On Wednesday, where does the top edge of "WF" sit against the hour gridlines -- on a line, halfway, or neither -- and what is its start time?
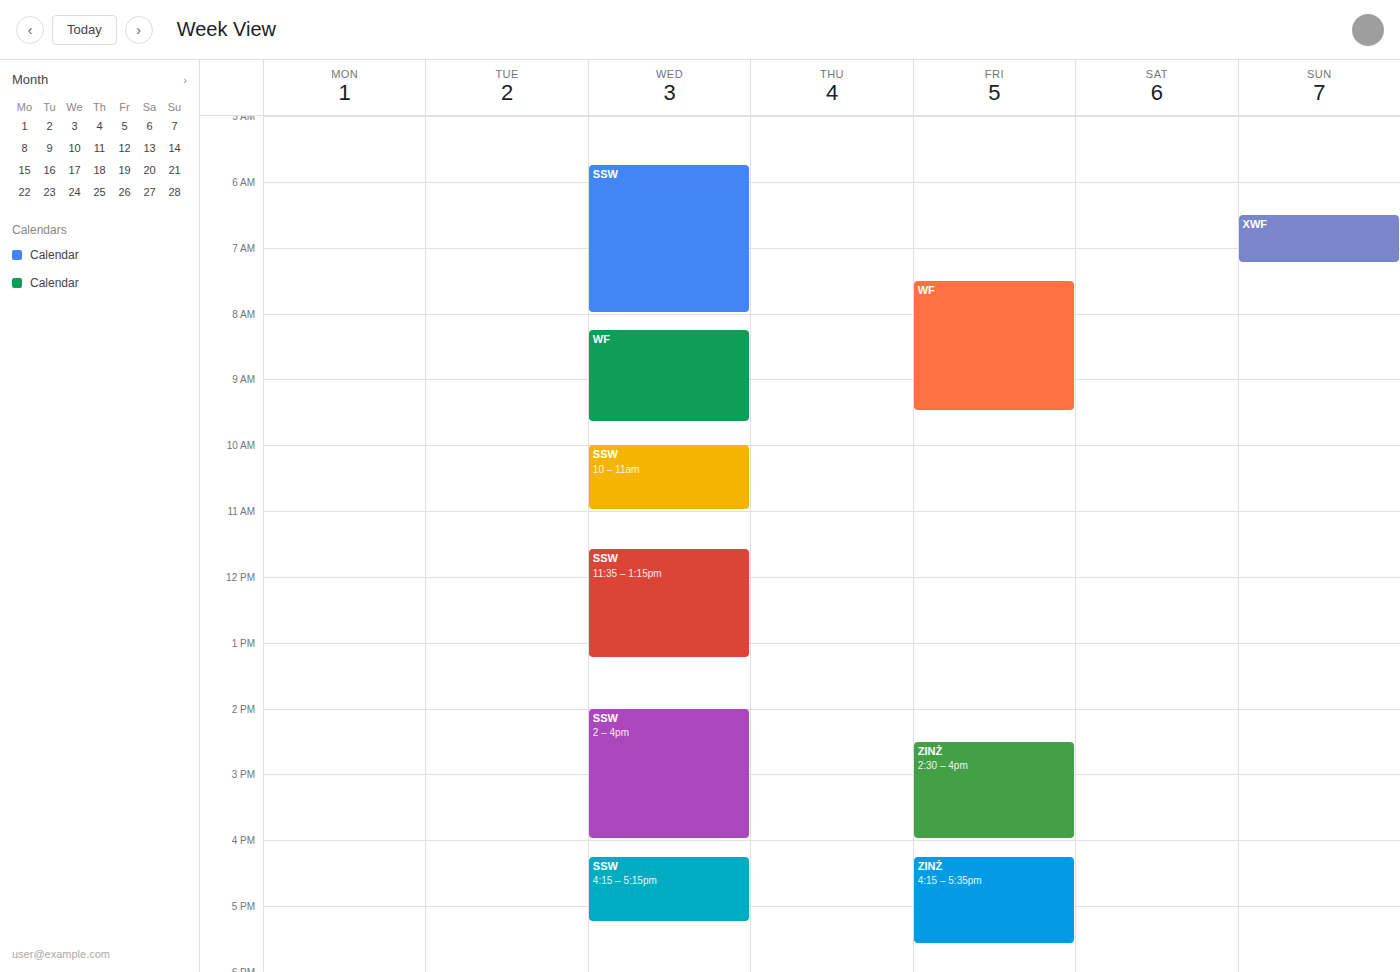
08:15 -- neither: a quarter of the way from the 08:00 line to the 09:00 line.